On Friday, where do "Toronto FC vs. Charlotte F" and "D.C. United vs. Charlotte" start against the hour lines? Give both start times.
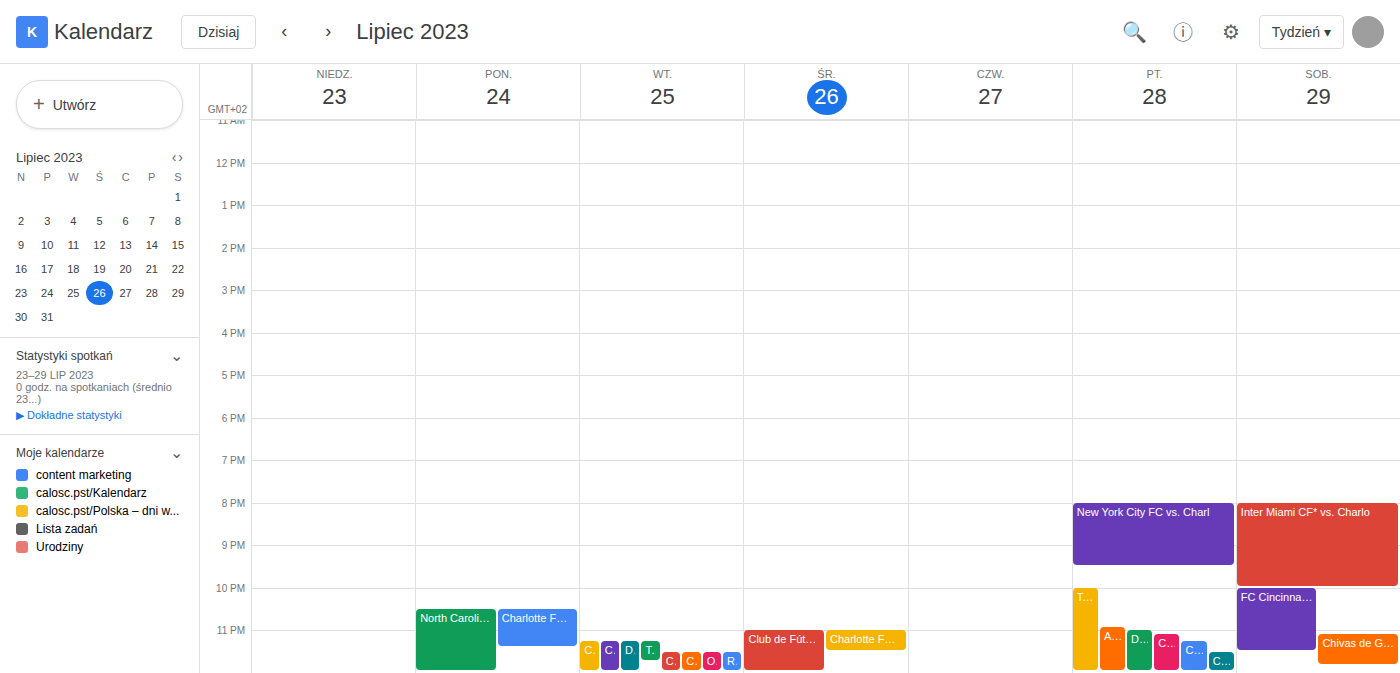
"Toronto FC vs. Charlotte F": 10:00 PM, exactly on the 10 PM line. "D.C. United vs. Charlotte": 11:00 PM, exactly on the 11 PM line.